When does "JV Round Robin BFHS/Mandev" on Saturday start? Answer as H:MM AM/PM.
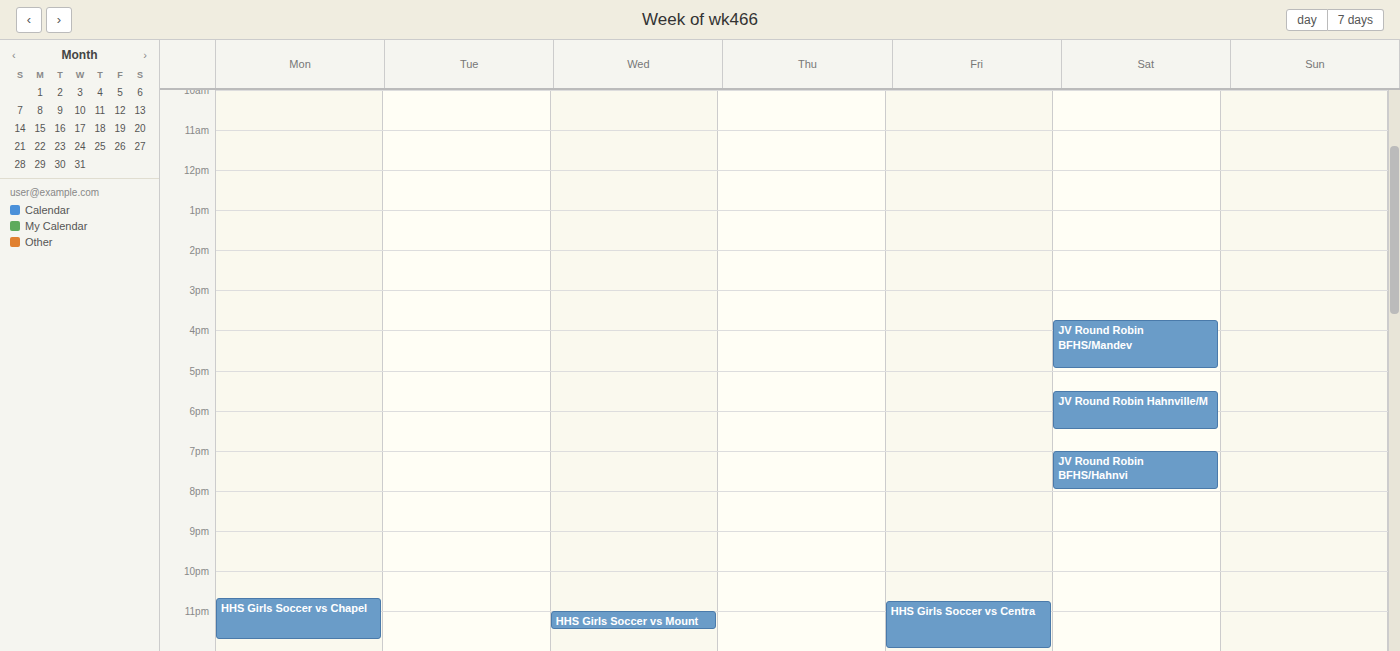
3:45 PM